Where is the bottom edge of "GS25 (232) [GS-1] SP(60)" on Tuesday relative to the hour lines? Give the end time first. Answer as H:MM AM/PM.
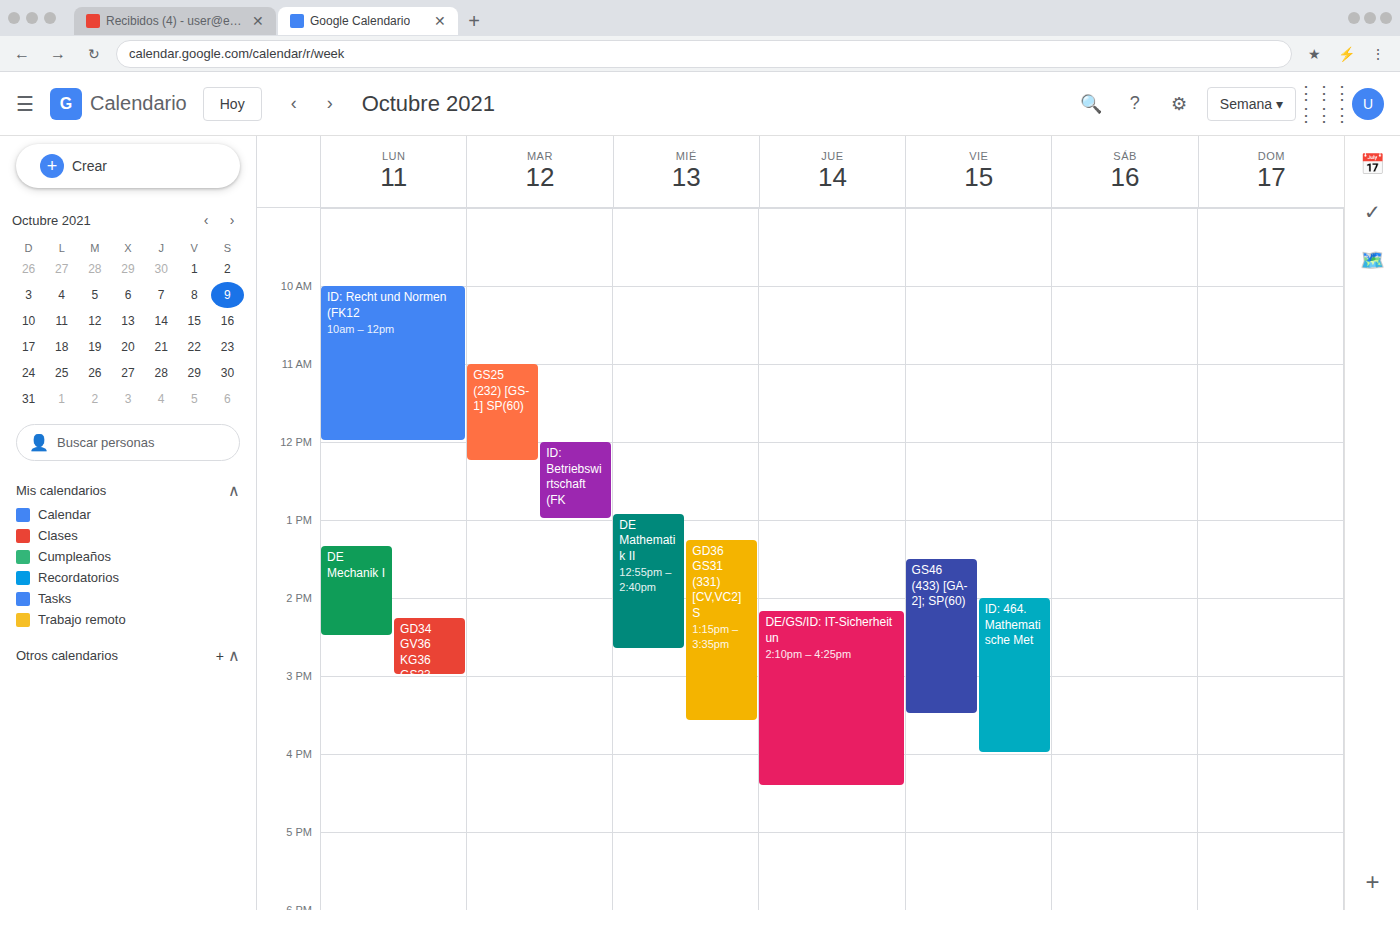
12:15 PM -- neither: a quarter of the way from the 12 PM line to the 1 PM line.